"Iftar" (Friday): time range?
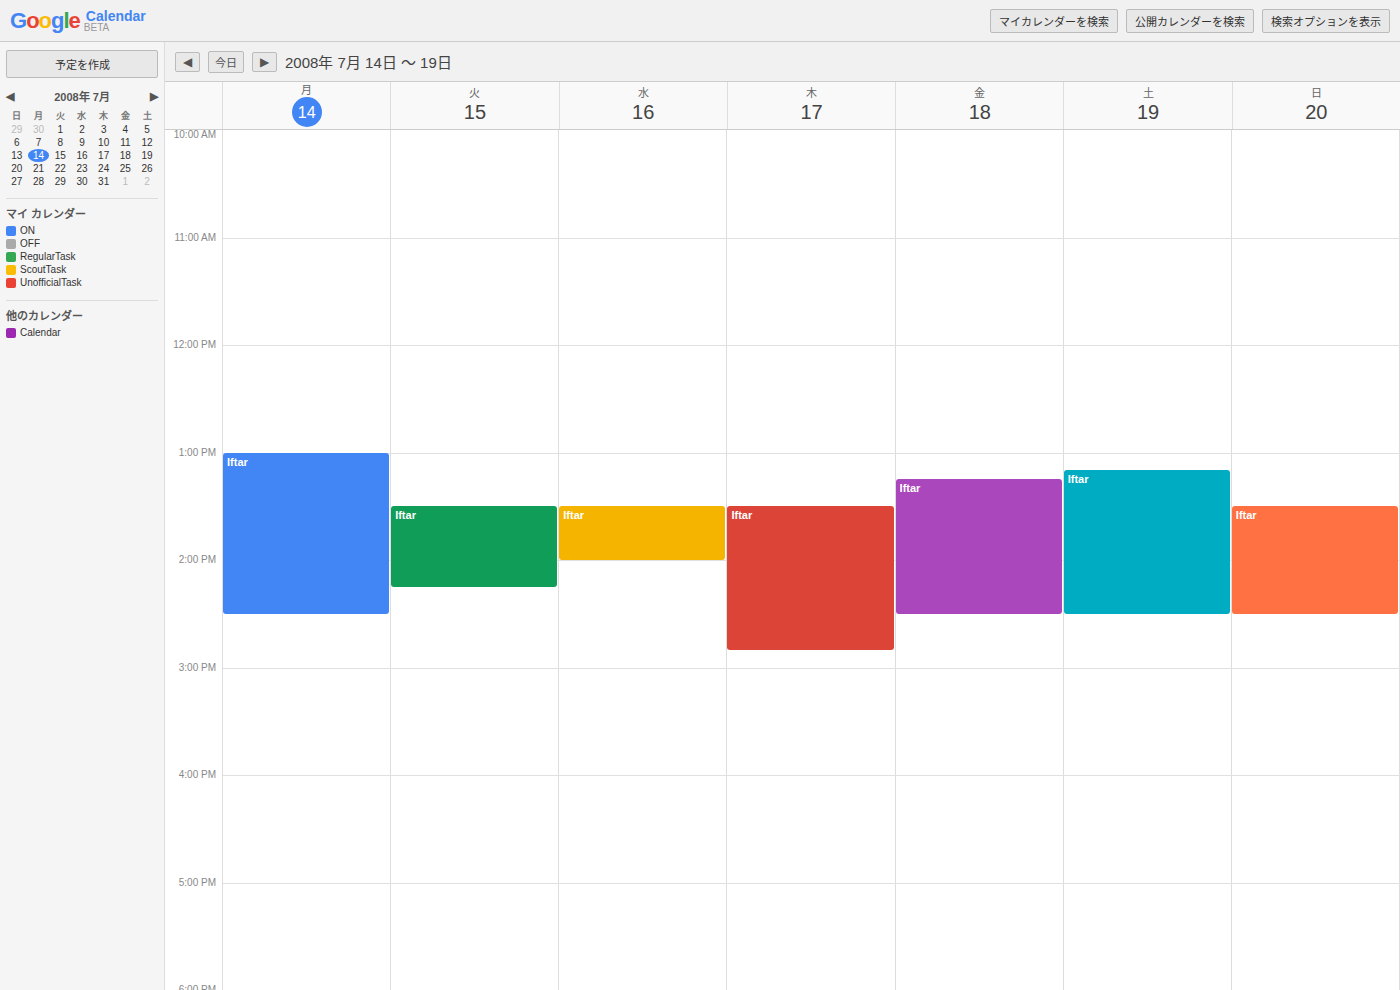
1:15 PM to 2:30 PM